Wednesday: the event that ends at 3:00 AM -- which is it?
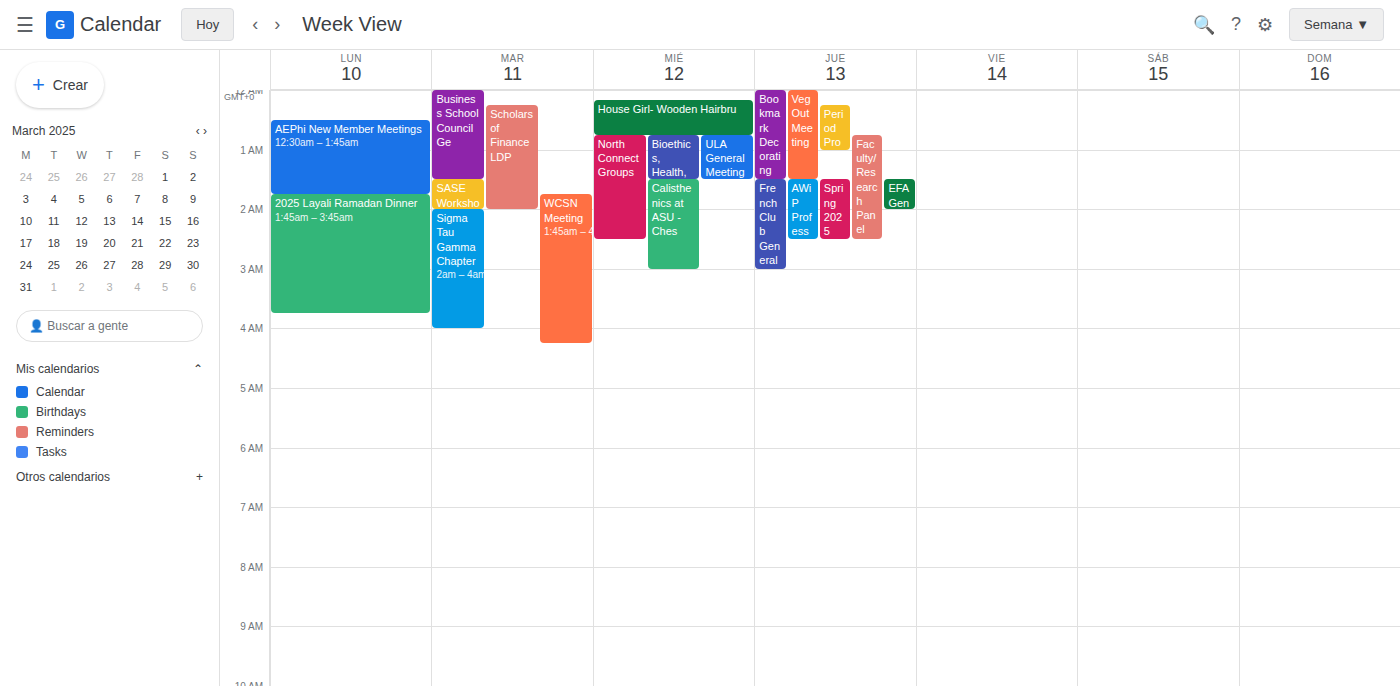
"Calisthenics at ASU - Ches"